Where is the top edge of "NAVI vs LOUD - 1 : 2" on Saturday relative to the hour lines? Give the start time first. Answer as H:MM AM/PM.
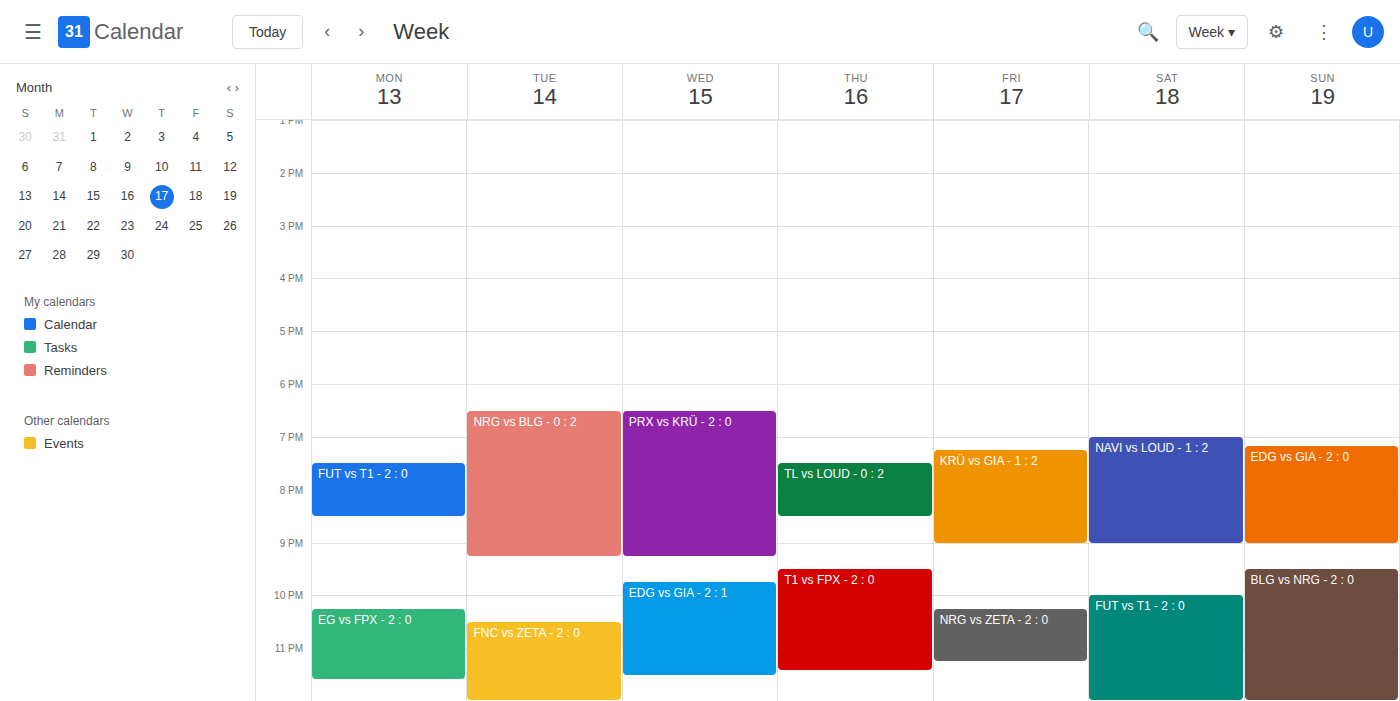
7:00 PM -- exactly on the 7 PM line.